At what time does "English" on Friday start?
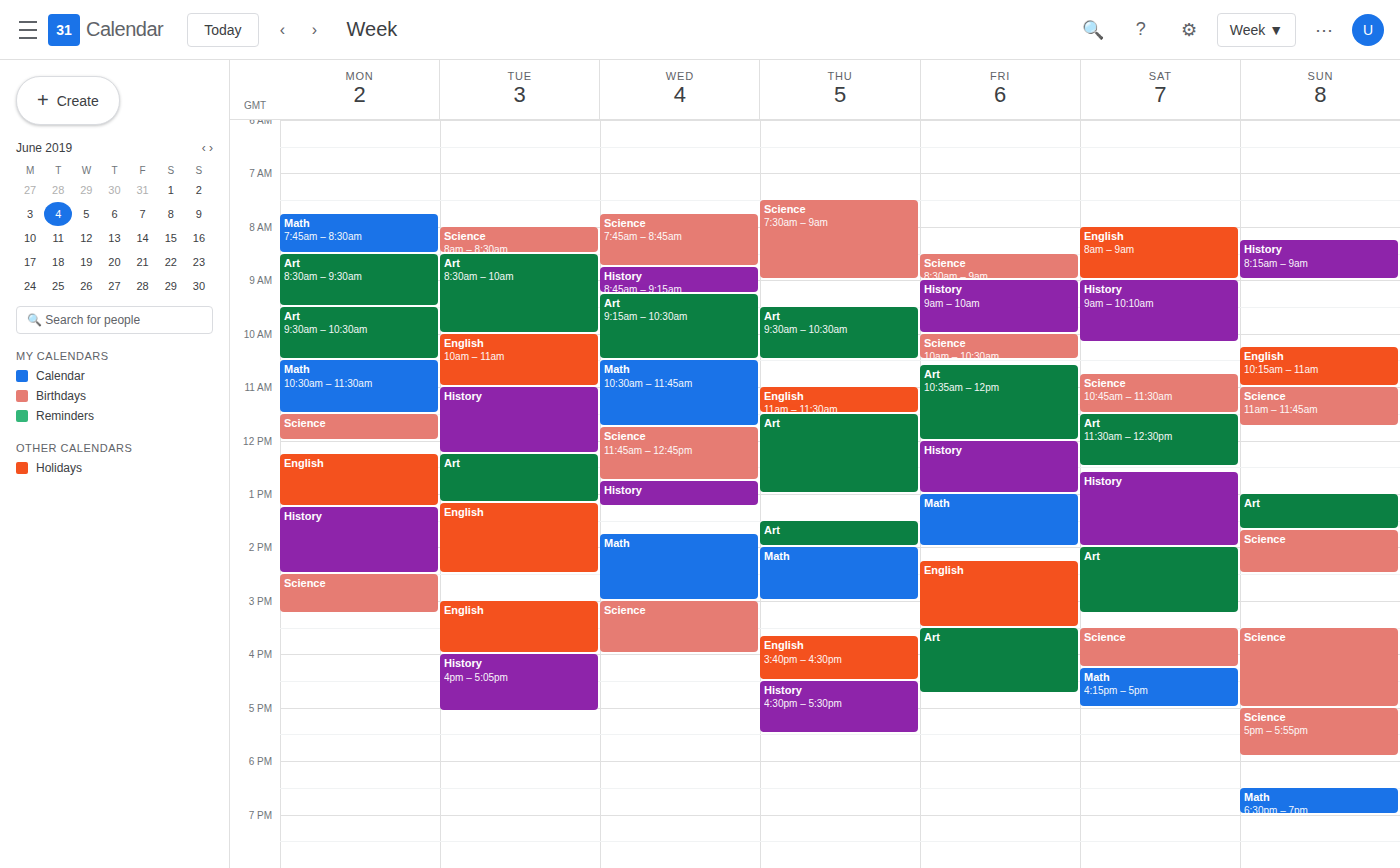
14:15